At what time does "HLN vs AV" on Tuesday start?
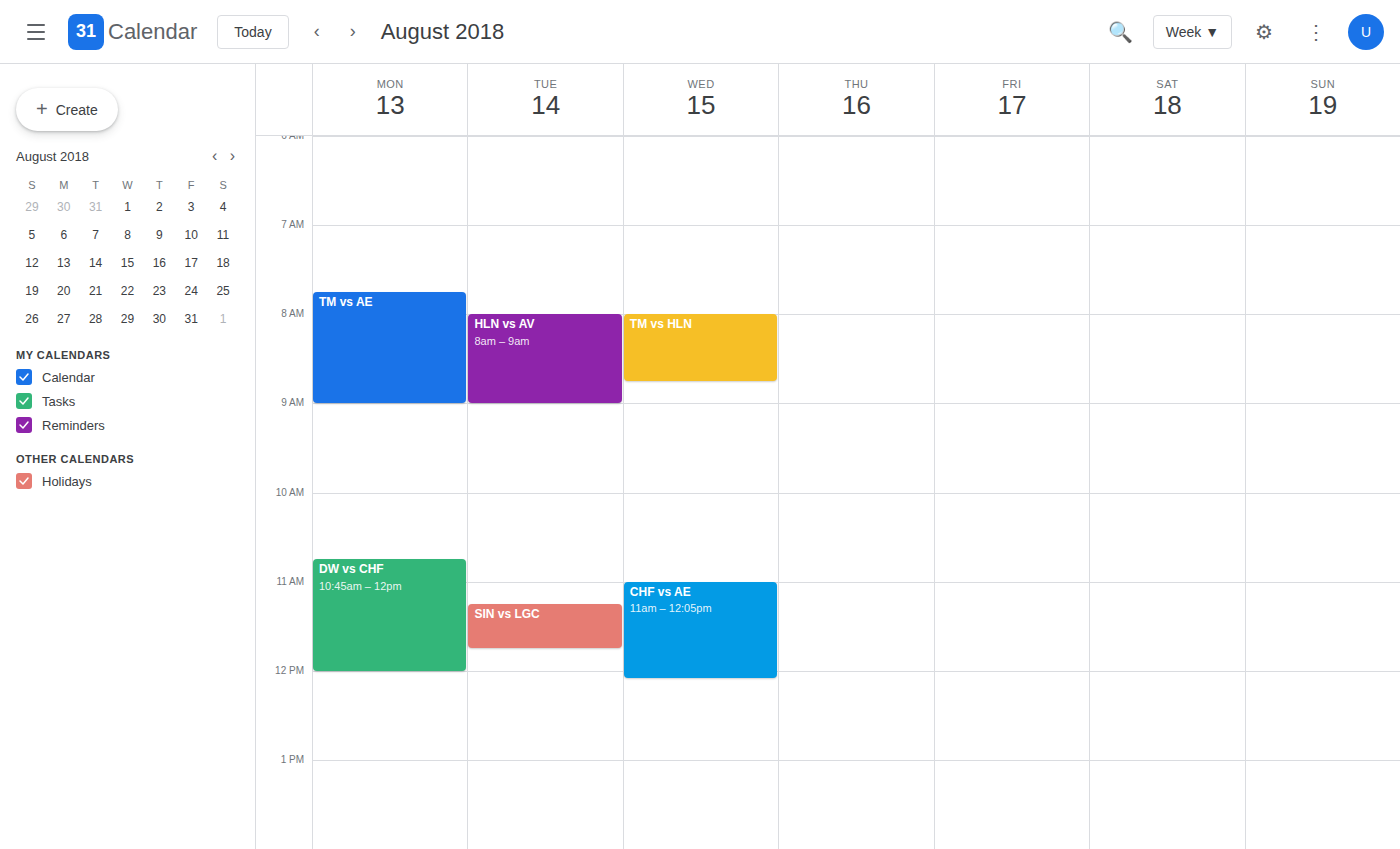
08:00